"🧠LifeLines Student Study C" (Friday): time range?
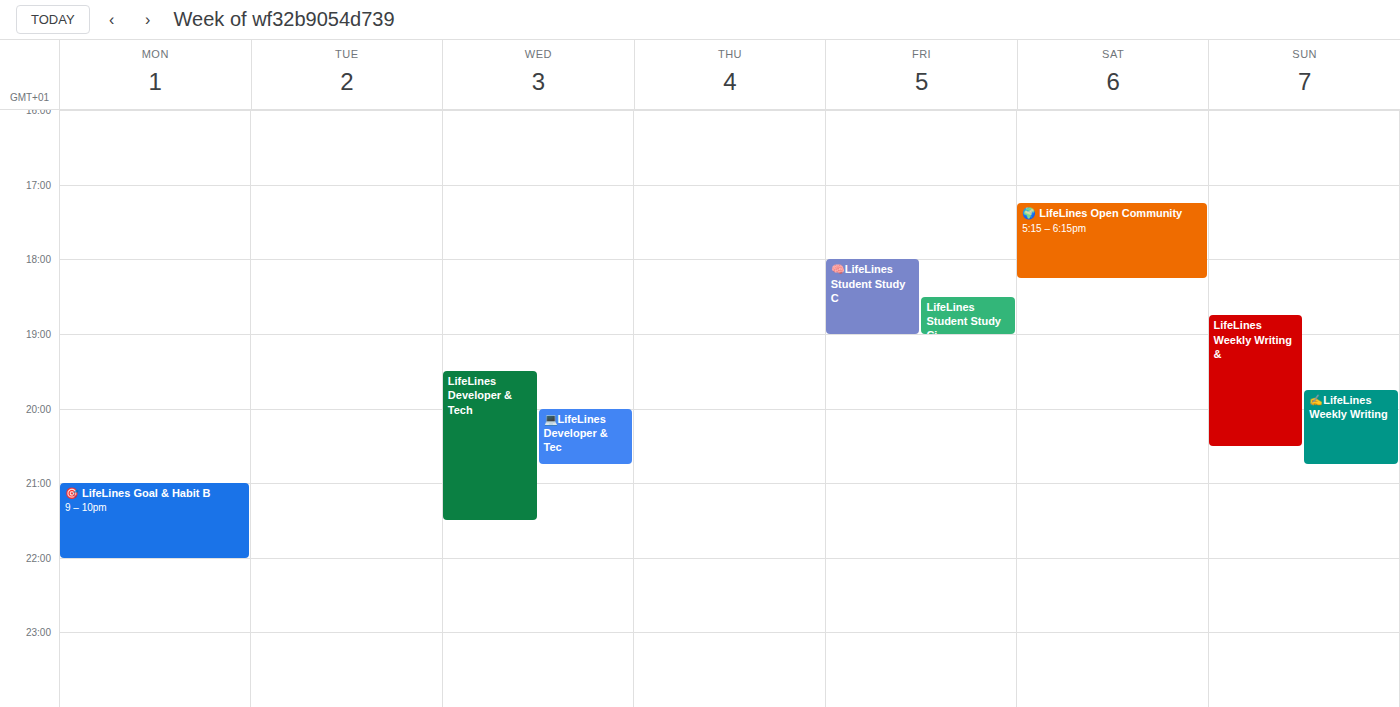
6:00 PM to 7:00 PM